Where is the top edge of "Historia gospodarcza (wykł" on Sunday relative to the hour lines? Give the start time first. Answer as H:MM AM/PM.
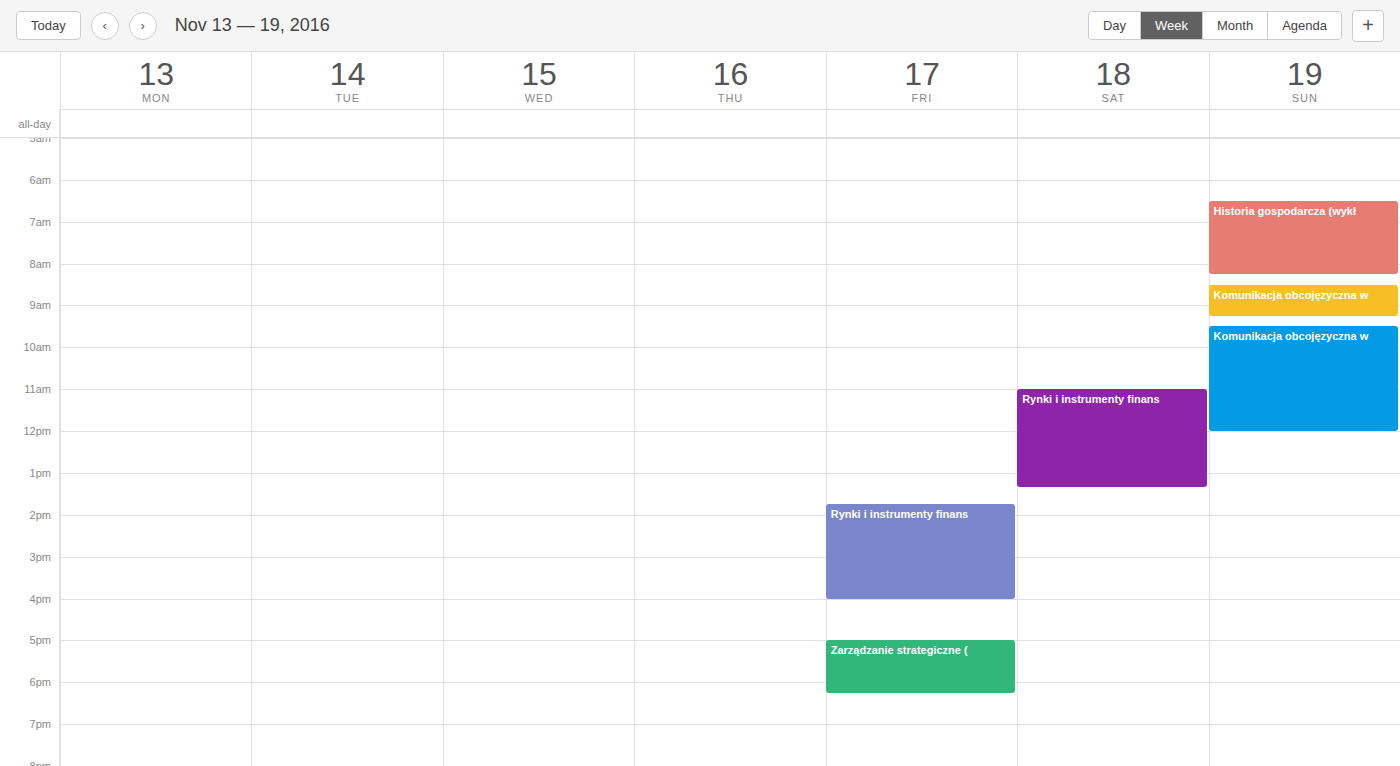
6:30 AM -- halfway between the 6 AM and 7 AM lines.